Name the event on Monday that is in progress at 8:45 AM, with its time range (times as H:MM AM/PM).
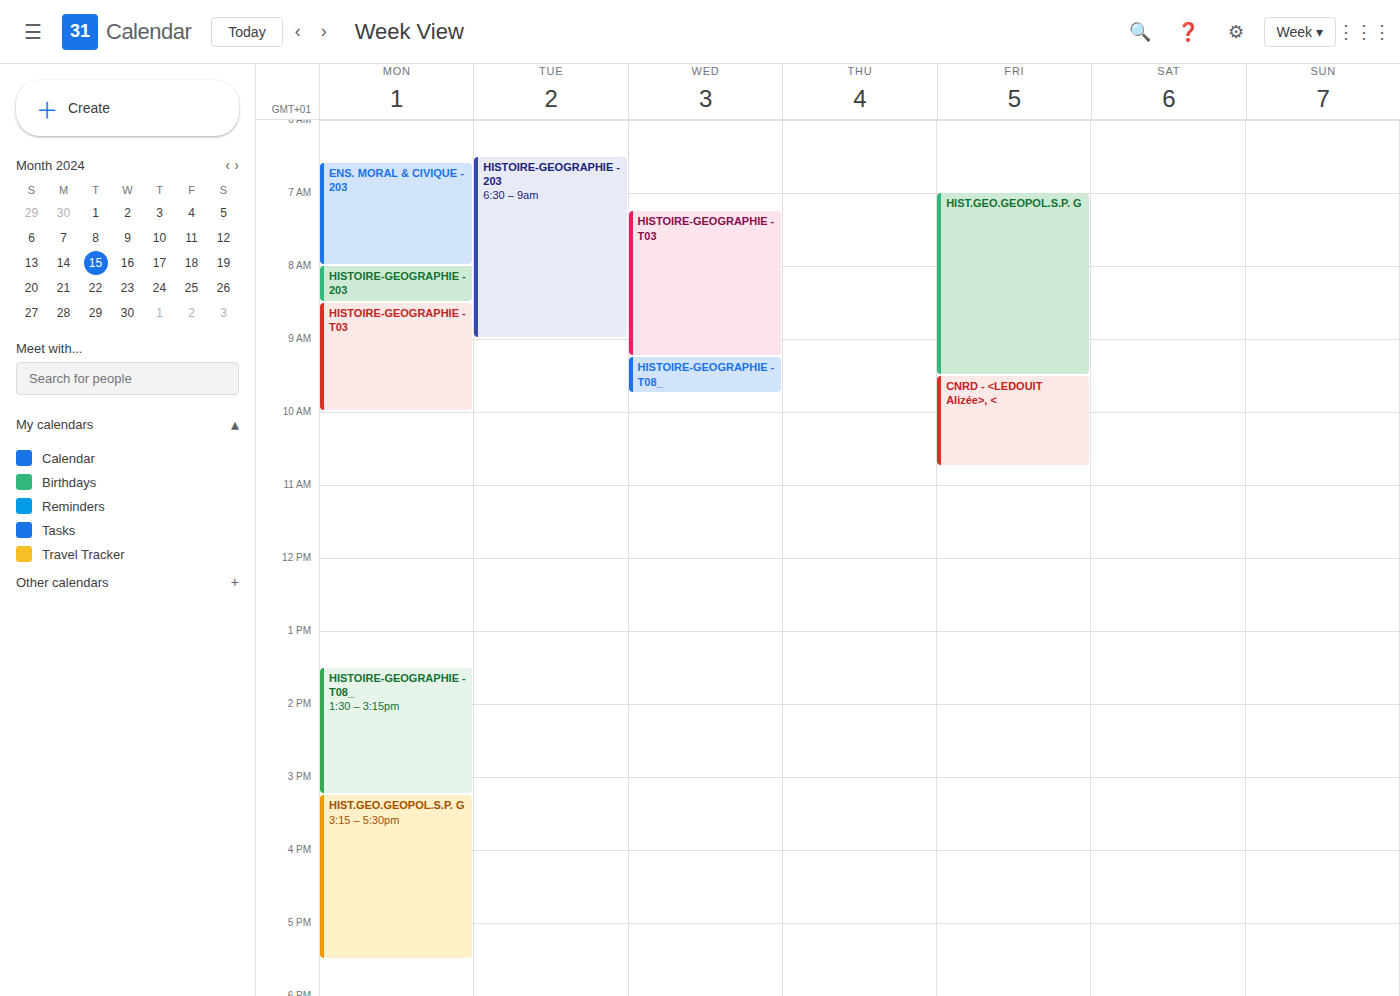
"HISTOIRE-GEOGRAPHIE - T03", 8:30 AM to 10:00 AM